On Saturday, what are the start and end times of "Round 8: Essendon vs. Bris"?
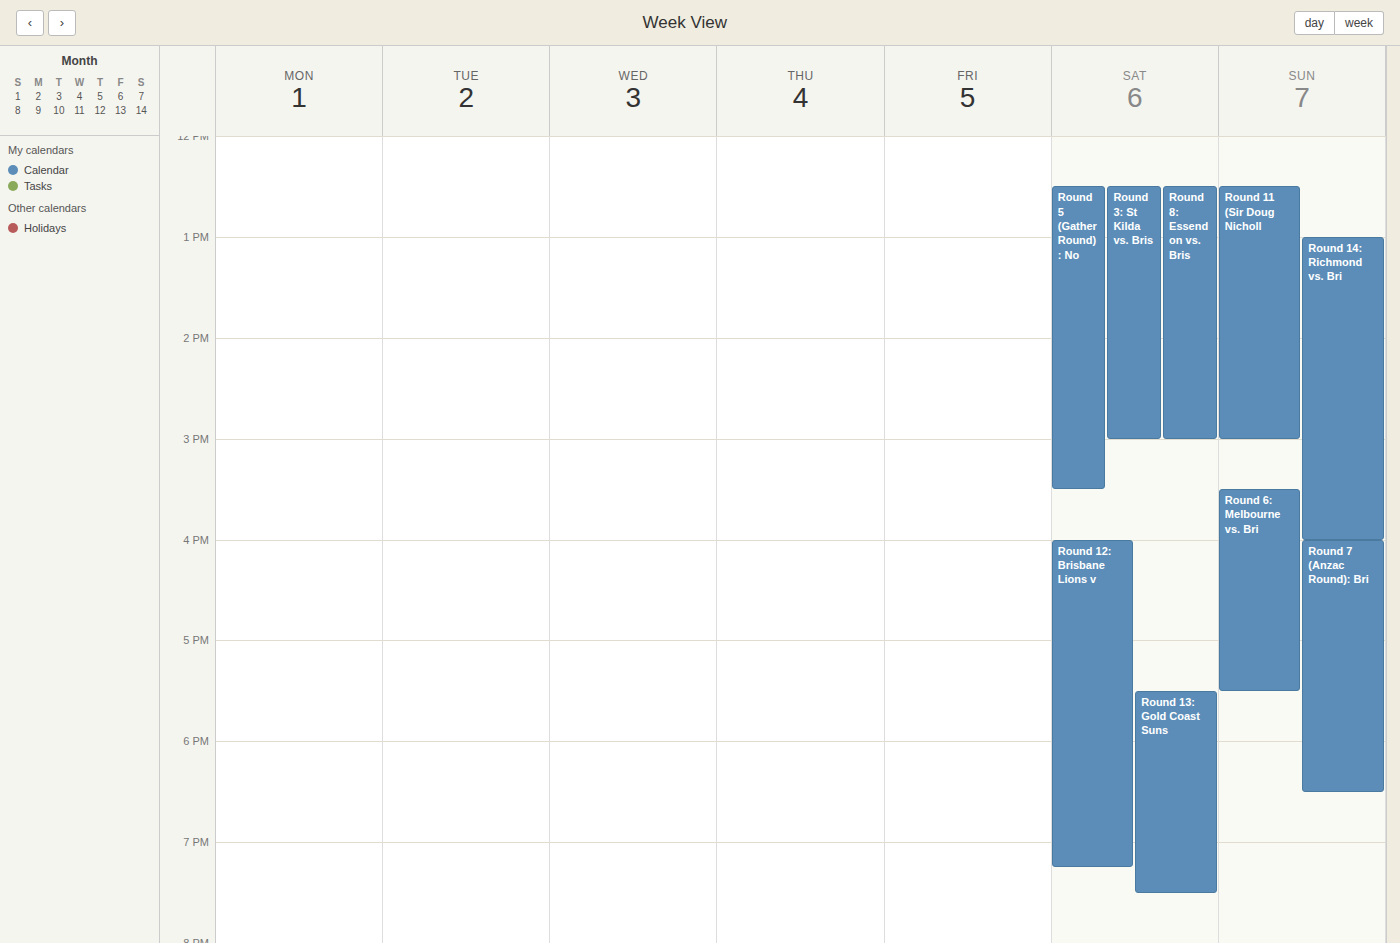
12:30 PM to 3:00 PM